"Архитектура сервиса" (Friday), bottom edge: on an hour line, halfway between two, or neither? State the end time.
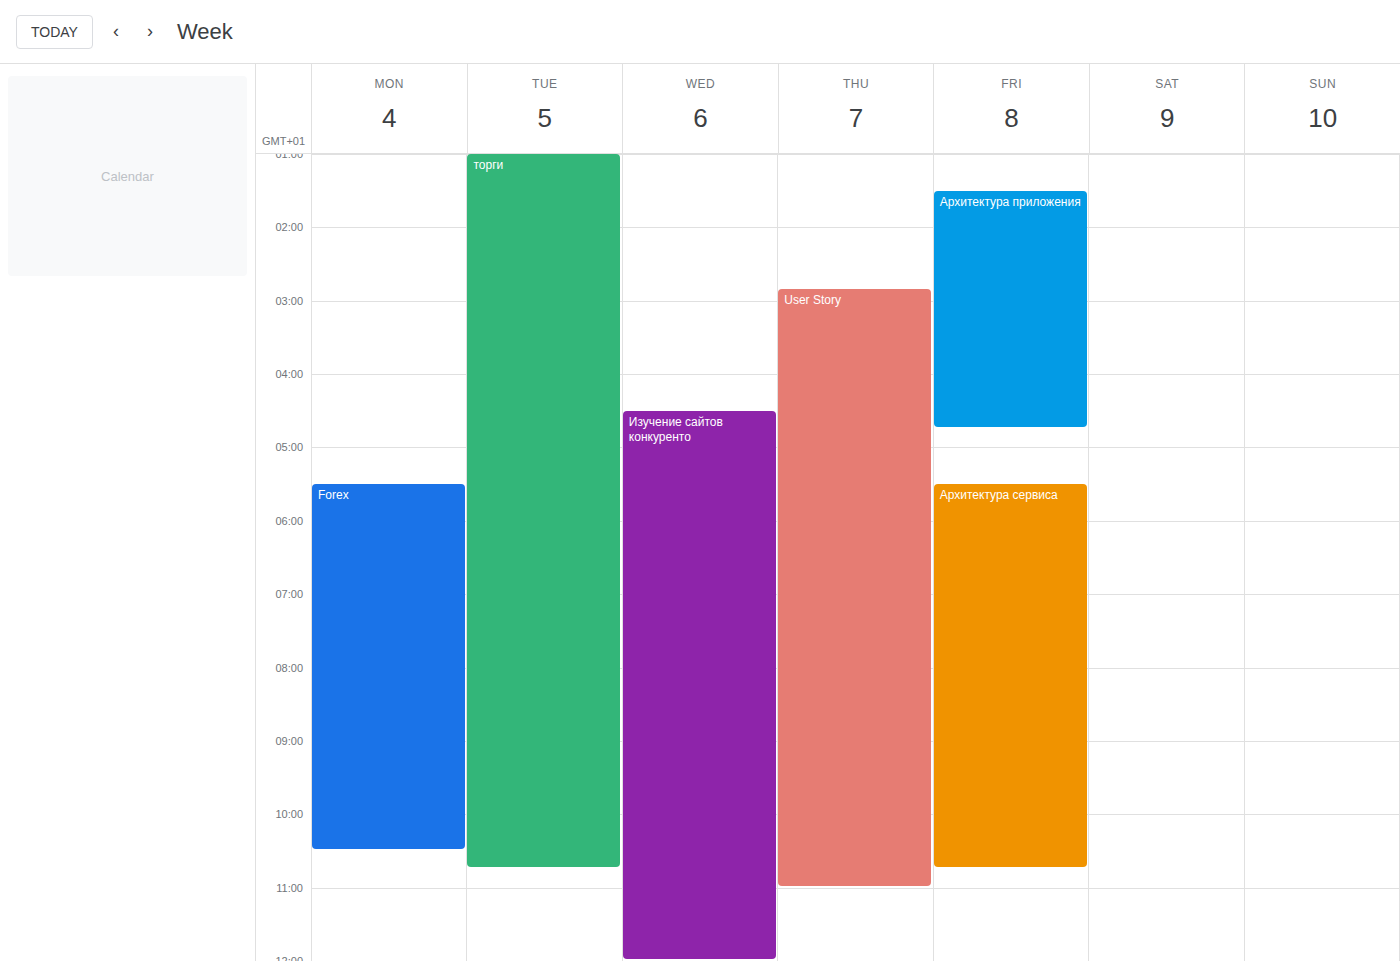
10:45 AM -- neither: three quarters of the way from the 10 AM line to the 11 AM line.